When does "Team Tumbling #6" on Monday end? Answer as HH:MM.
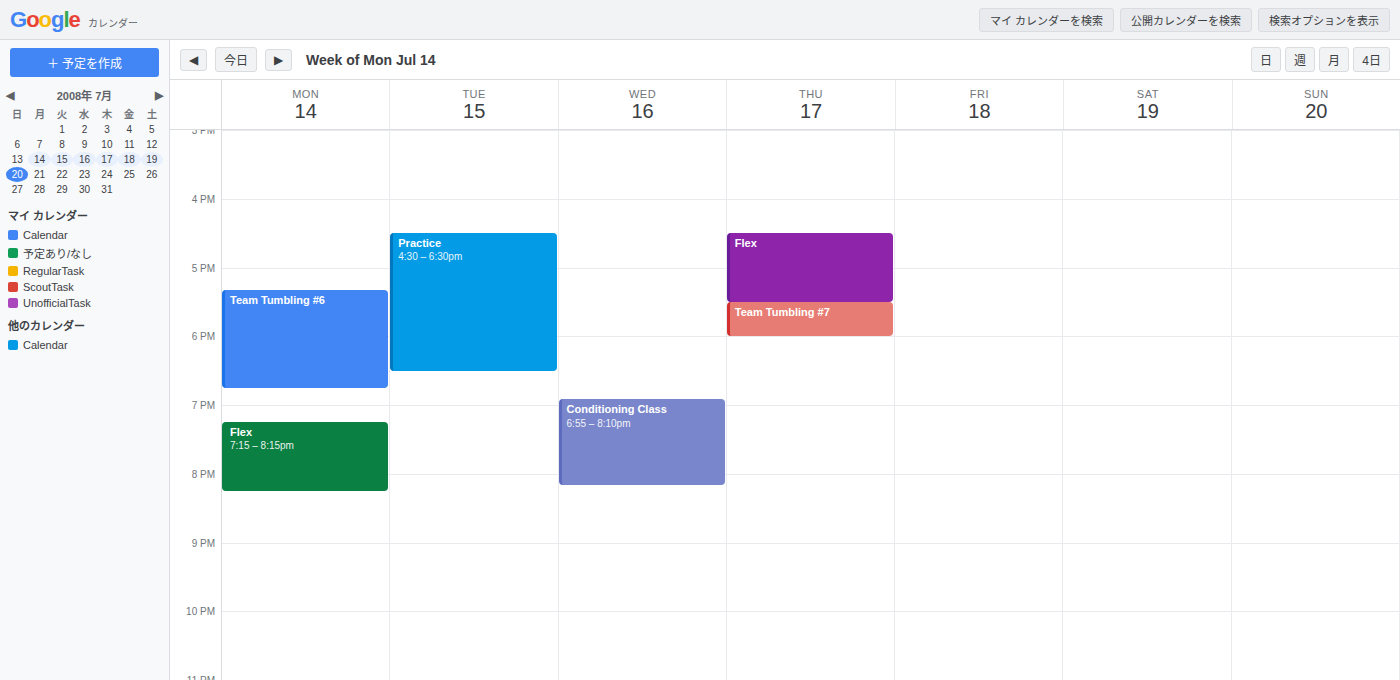
18:45